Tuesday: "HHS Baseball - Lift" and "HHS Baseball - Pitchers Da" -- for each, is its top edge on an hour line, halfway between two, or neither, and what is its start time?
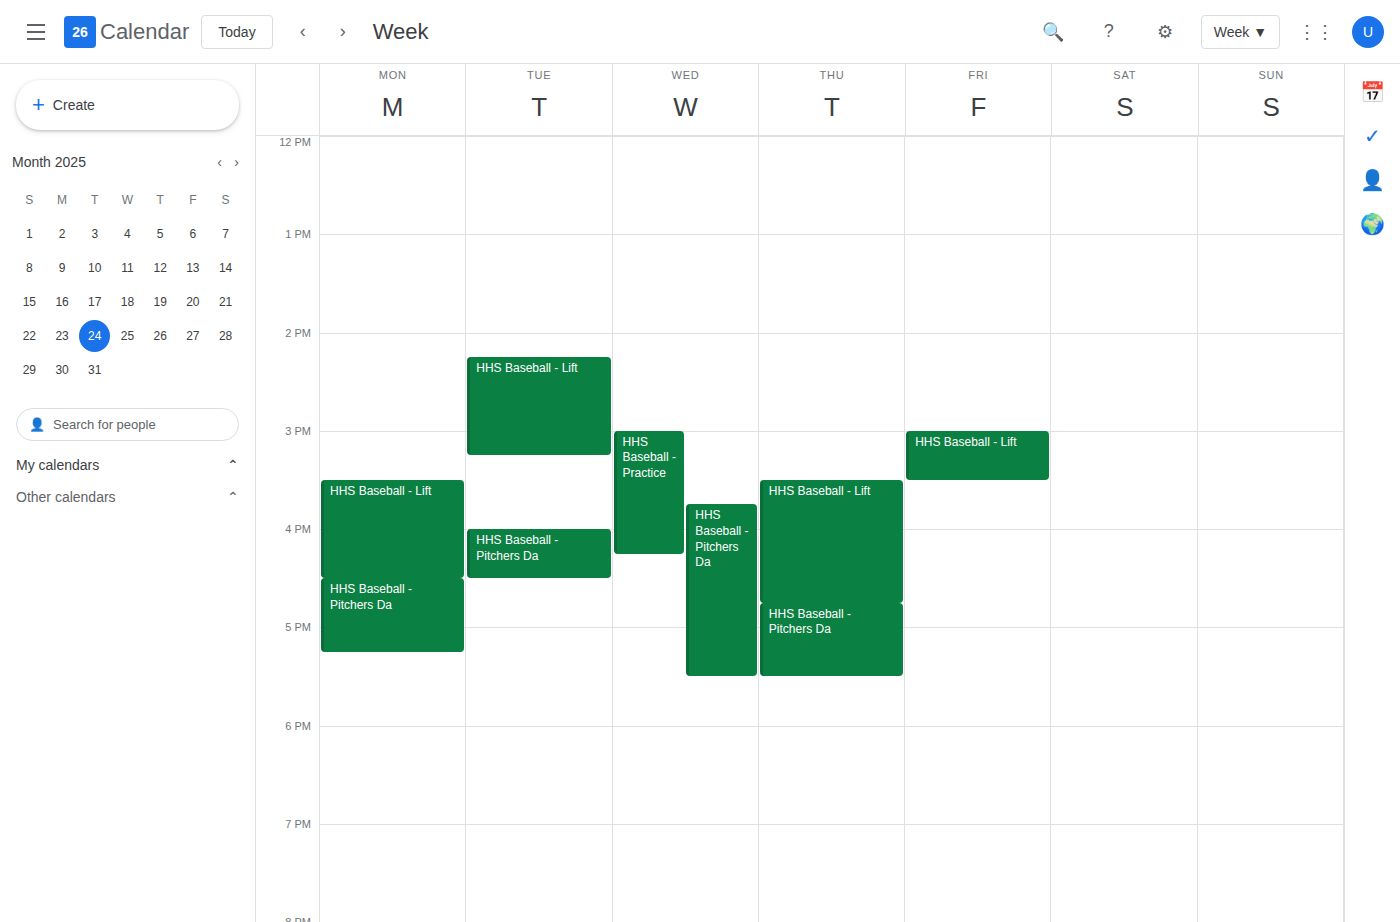
"HHS Baseball - Lift": 2:15 PM, neither: a quarter of the way from the 2 PM line to the 3 PM line. "HHS Baseball - Pitchers Da": 4:00 PM, exactly on the 4 PM line.